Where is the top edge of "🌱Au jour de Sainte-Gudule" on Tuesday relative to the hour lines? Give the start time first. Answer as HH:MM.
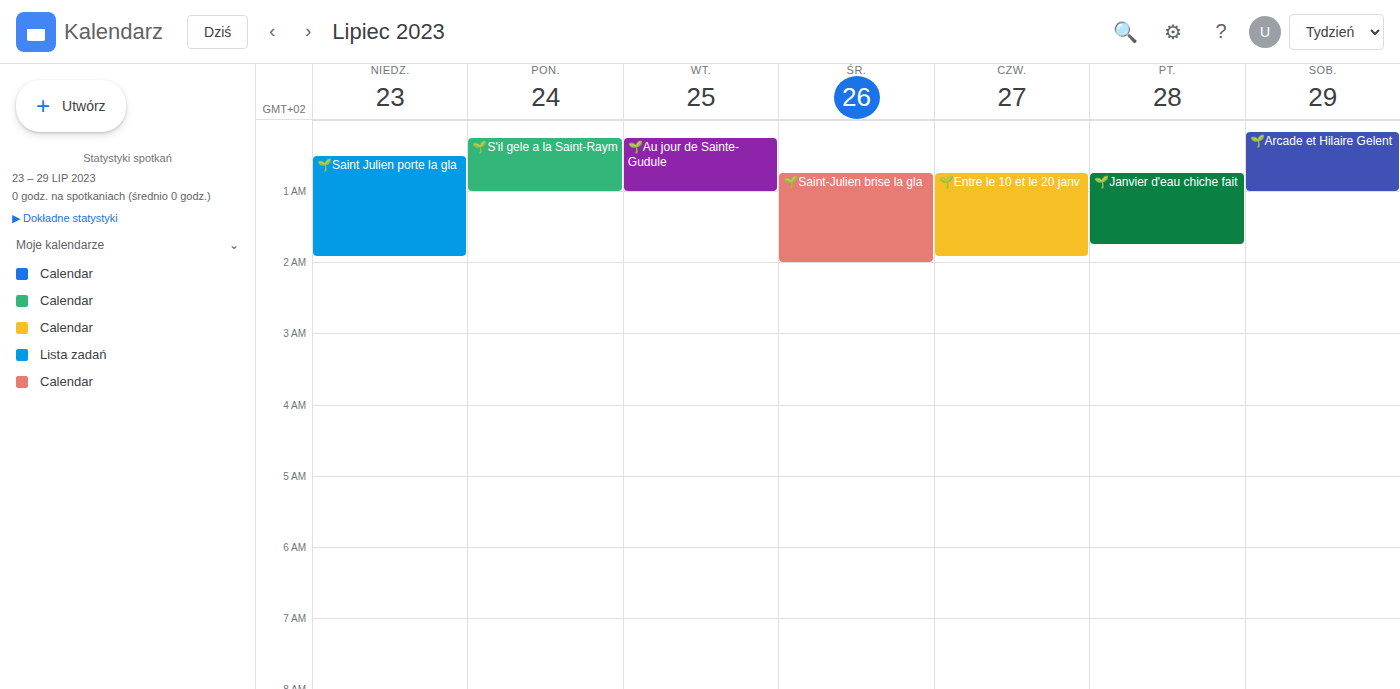
00:15 -- neither: a quarter of the way from the 00:00 line to the 01:00 line.